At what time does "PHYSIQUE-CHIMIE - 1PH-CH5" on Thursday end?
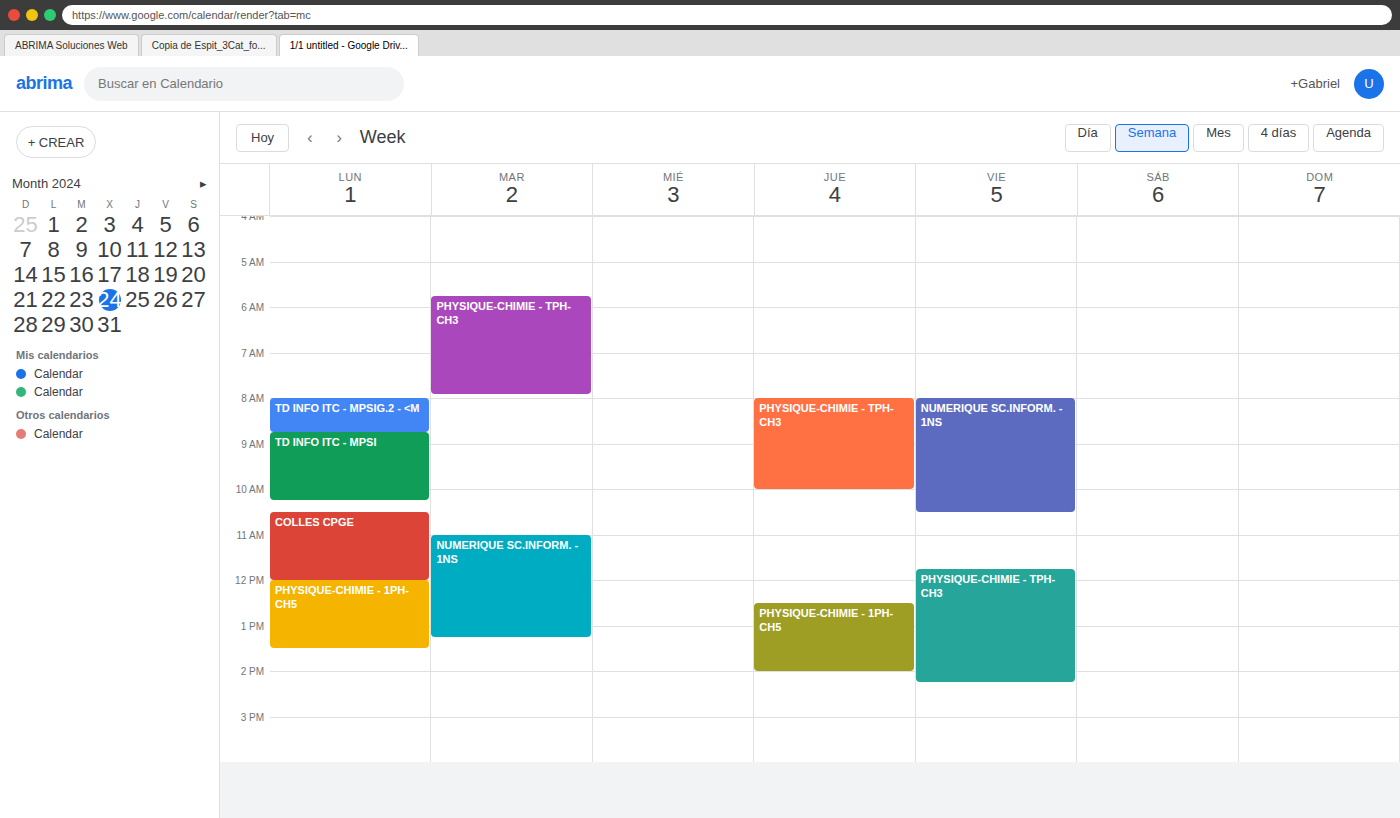
2:00 PM